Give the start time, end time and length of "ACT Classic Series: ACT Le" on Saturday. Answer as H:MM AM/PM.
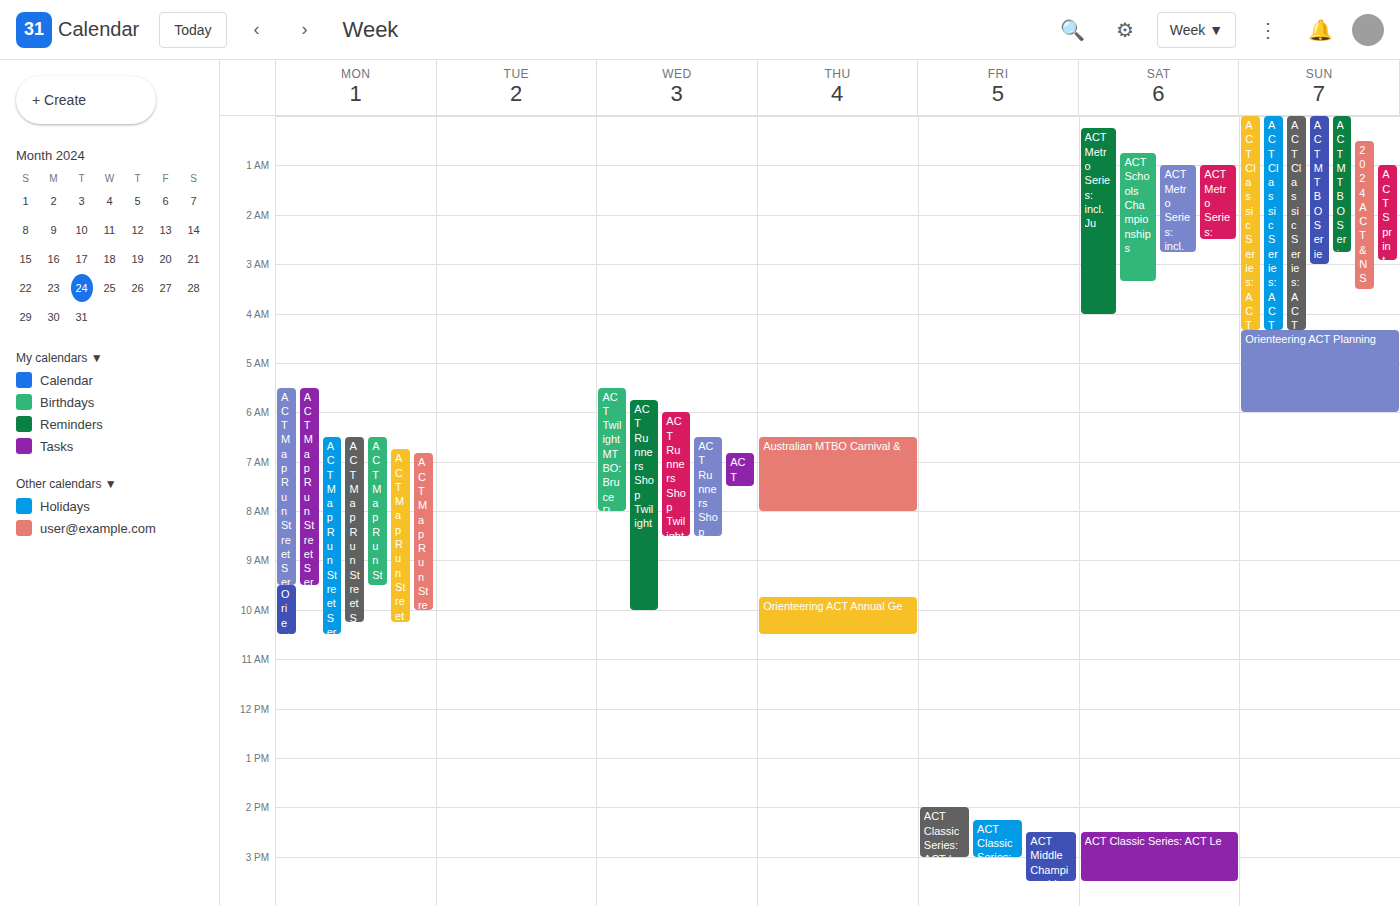
2:30 PM to 3:30 PM, 1 hour